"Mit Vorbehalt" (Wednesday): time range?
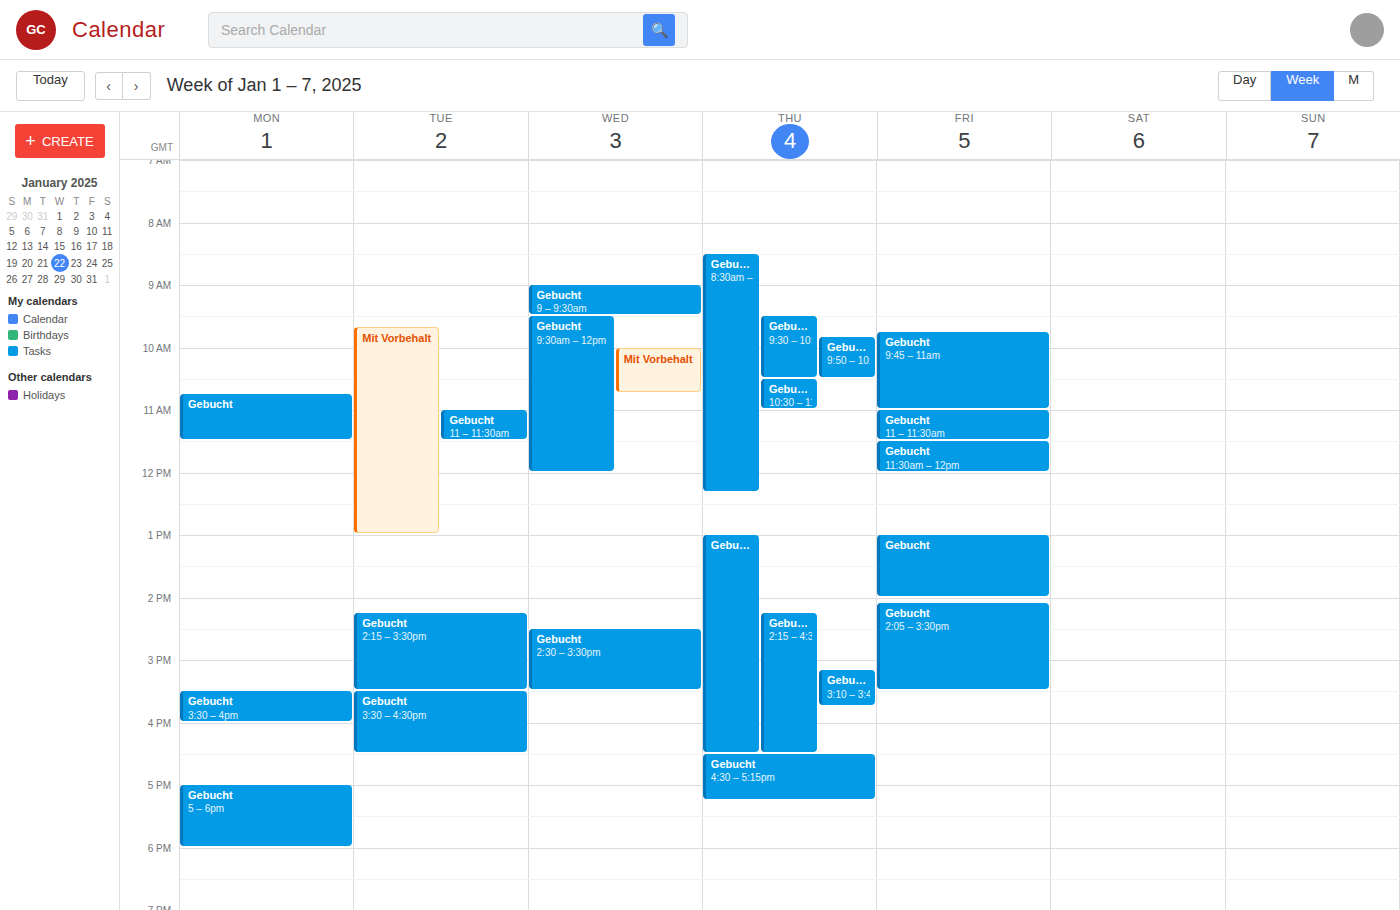
10:00 AM to 10:45 AM